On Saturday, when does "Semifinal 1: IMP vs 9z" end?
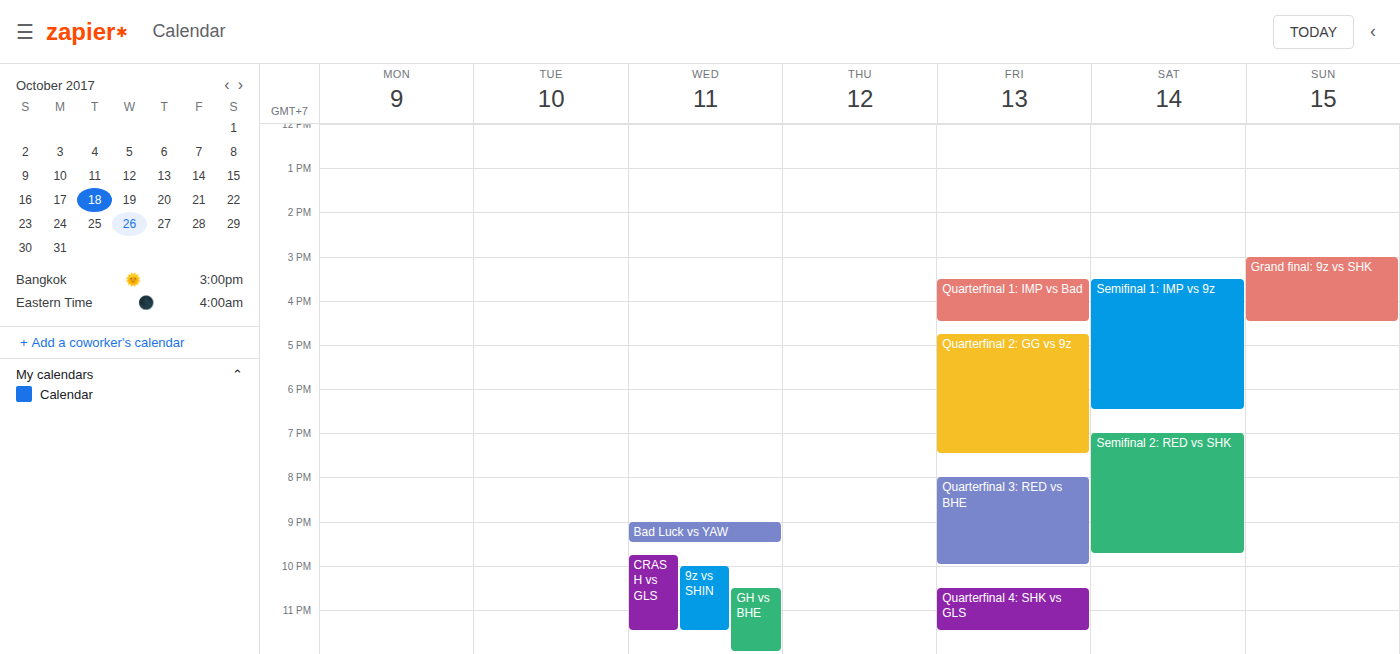
18:30